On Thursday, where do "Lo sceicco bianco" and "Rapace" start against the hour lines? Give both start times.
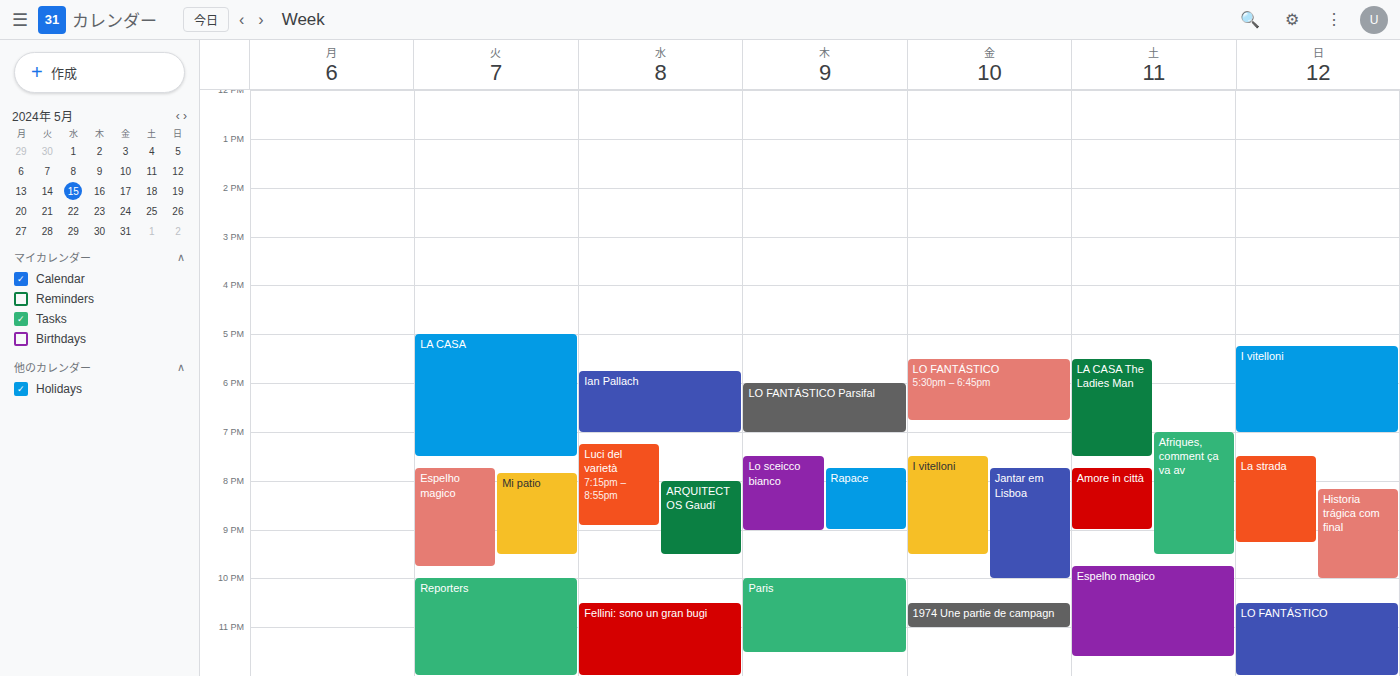
"Lo sceicco bianco": 7:30 PM, halfway between the 7 PM and 8 PM lines. "Rapace": 7:45 PM, neither: three quarters of the way from the 7 PM line to the 8 PM line.